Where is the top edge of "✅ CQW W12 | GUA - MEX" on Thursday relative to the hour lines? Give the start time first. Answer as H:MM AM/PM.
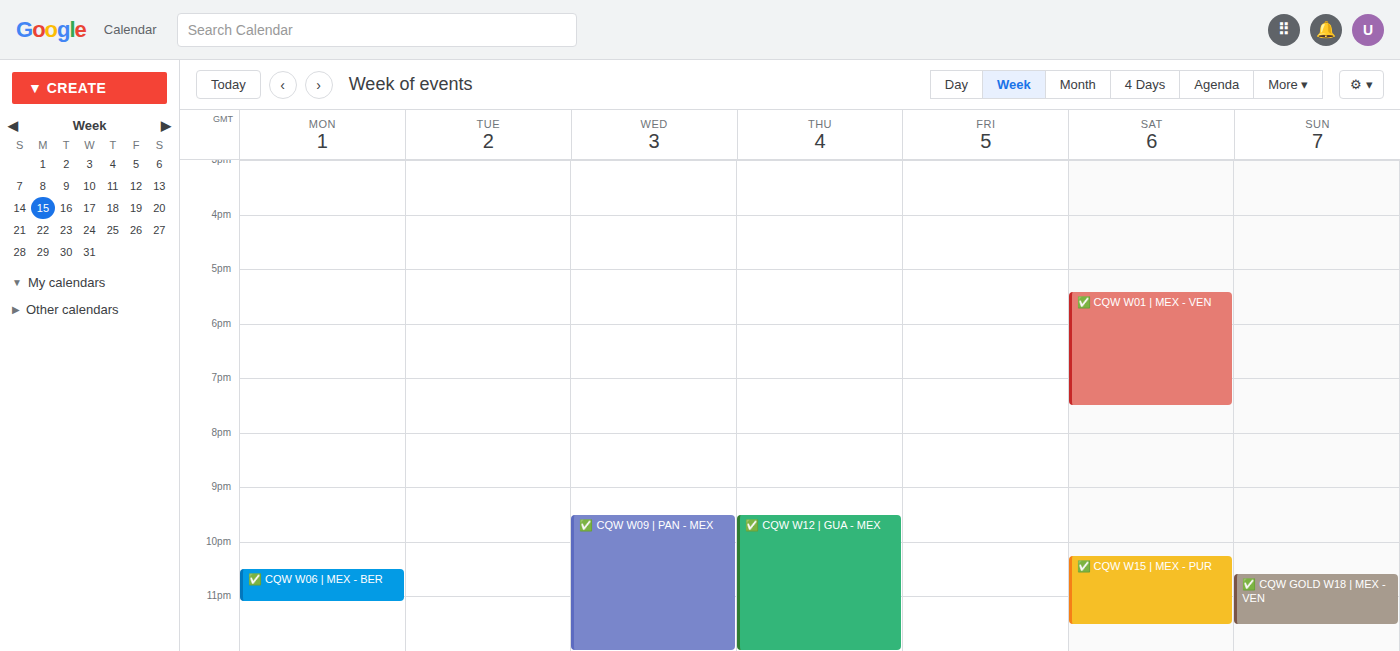
9:30 PM -- halfway between the 9 PM and 10 PM lines.